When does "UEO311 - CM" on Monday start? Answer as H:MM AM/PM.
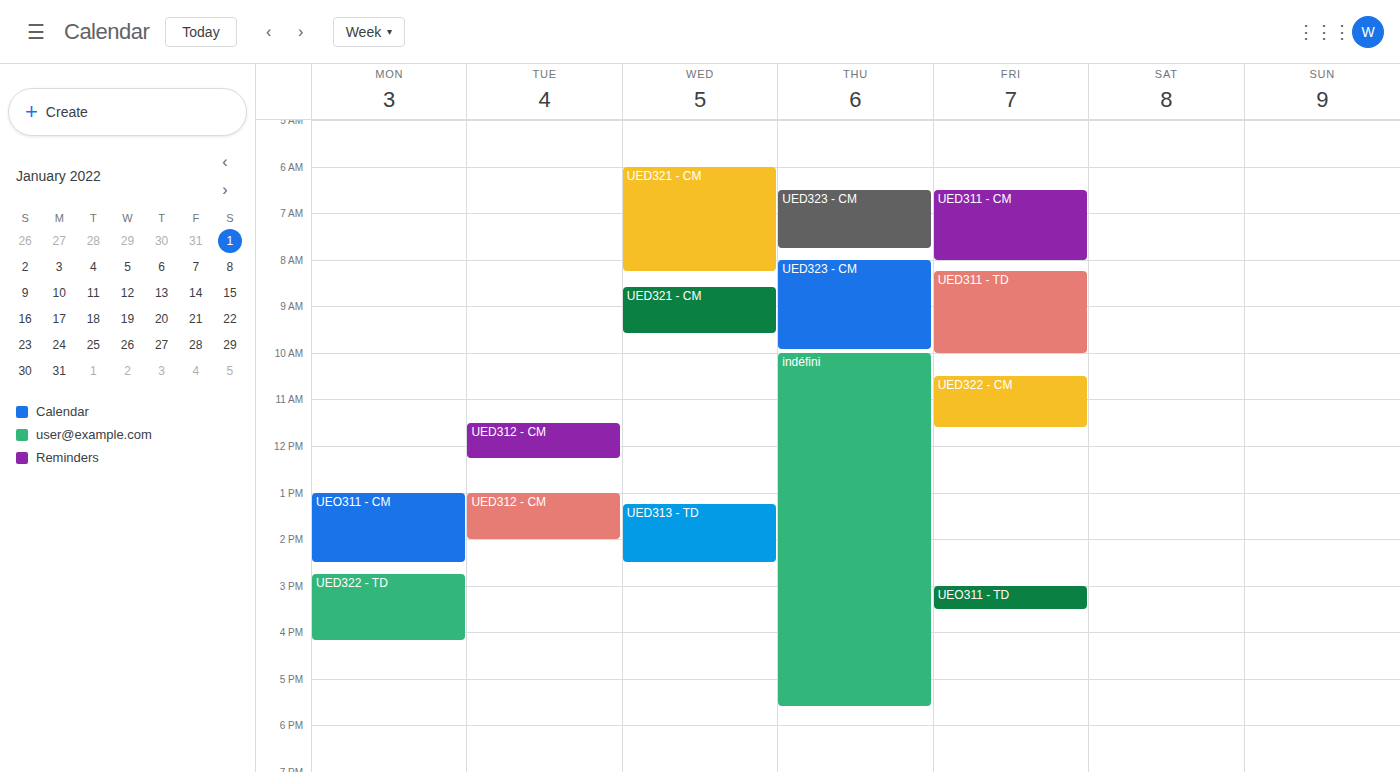
1:00 PM